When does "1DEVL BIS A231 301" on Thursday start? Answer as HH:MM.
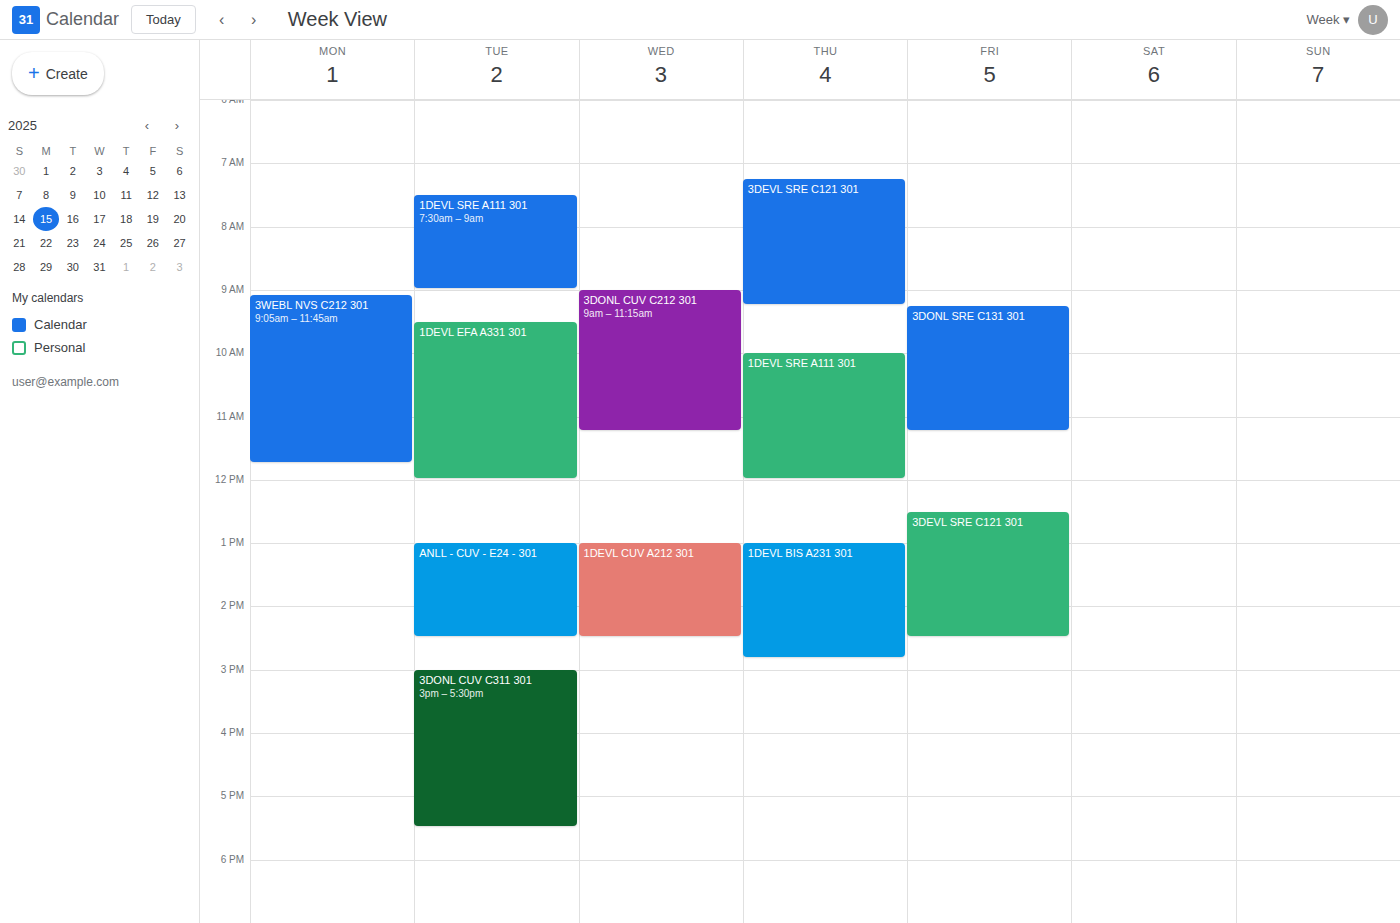
13:00